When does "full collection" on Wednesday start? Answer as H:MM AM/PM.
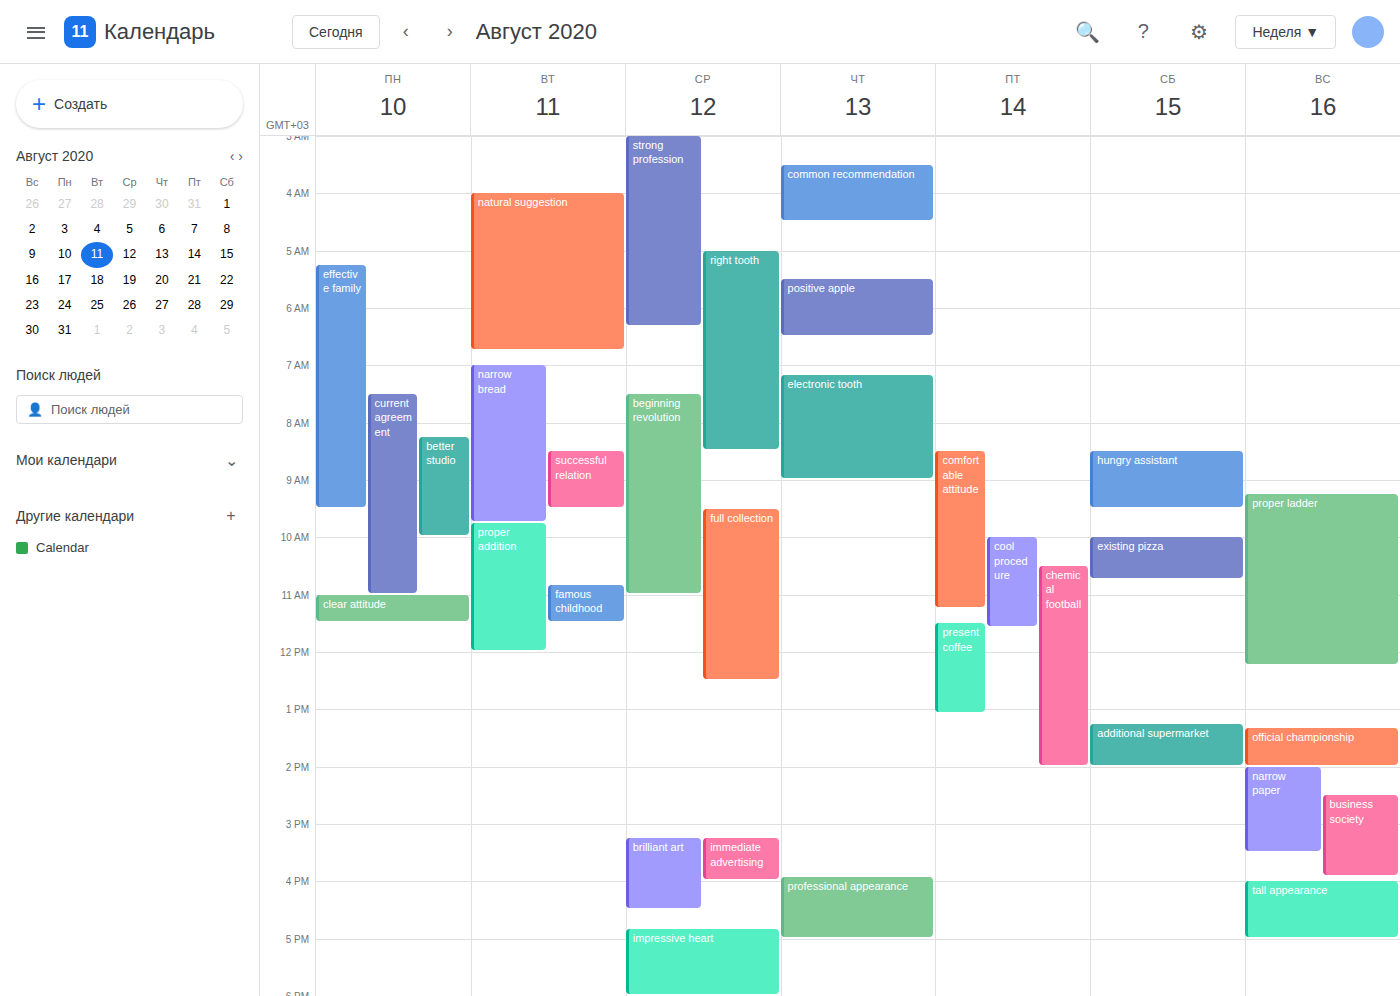
9:30 AM